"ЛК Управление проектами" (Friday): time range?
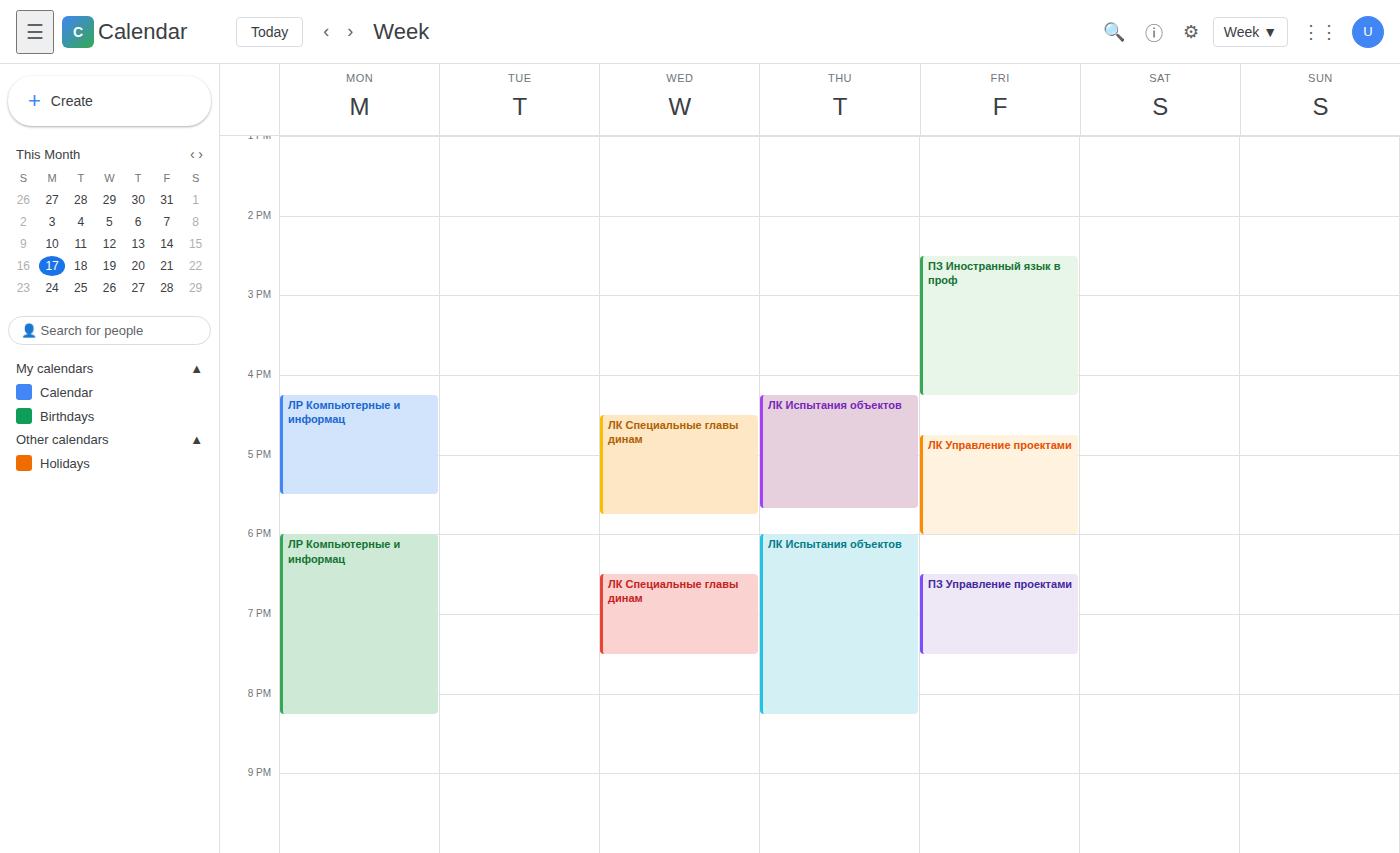
4:45 PM to 6:00 PM